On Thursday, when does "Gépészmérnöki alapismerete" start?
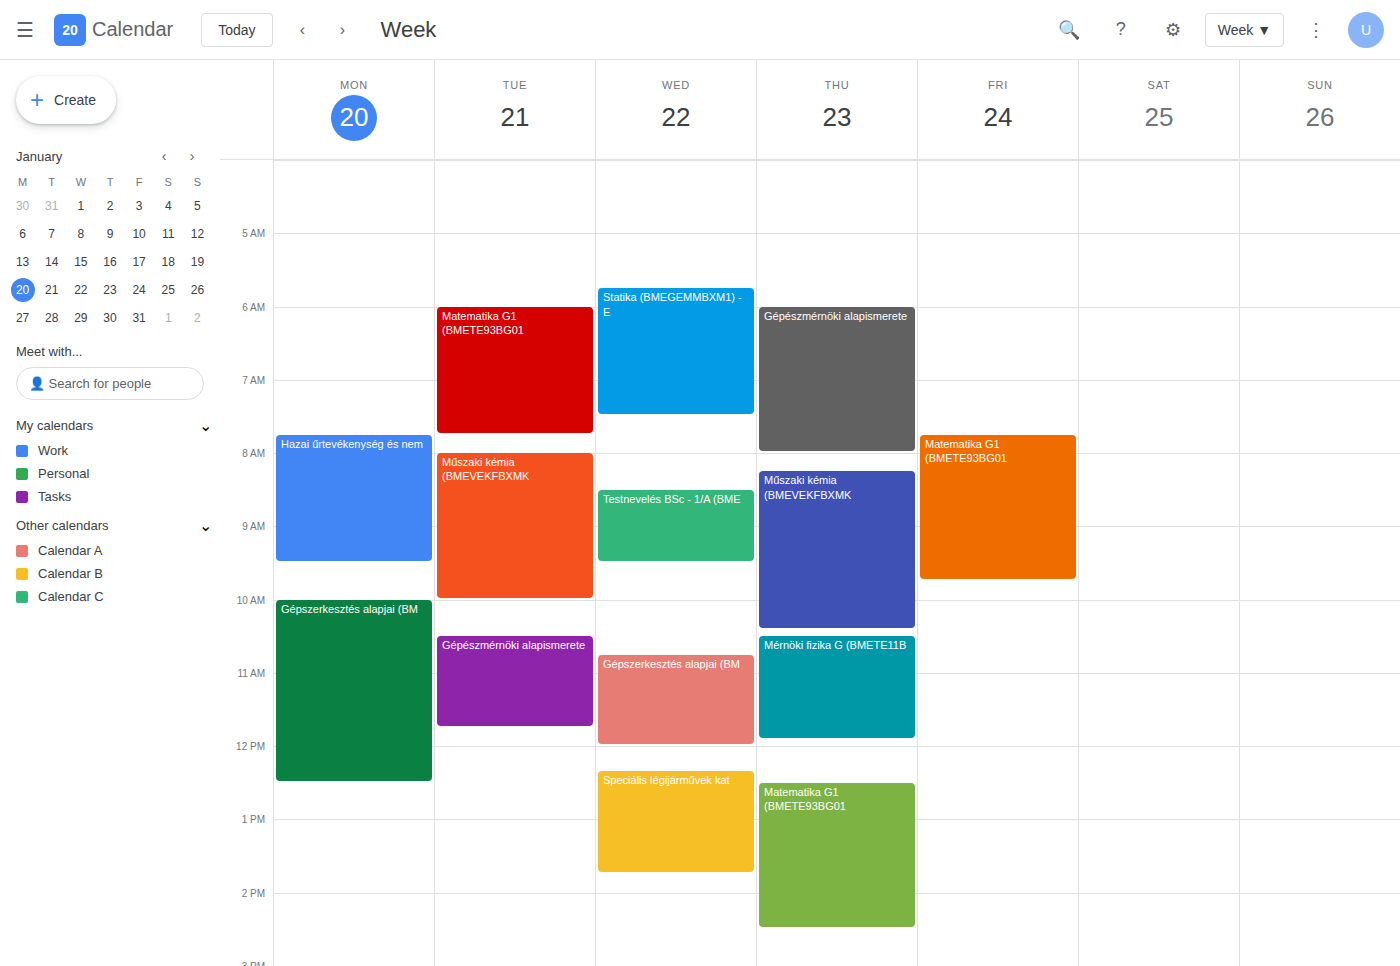
6:00 AM